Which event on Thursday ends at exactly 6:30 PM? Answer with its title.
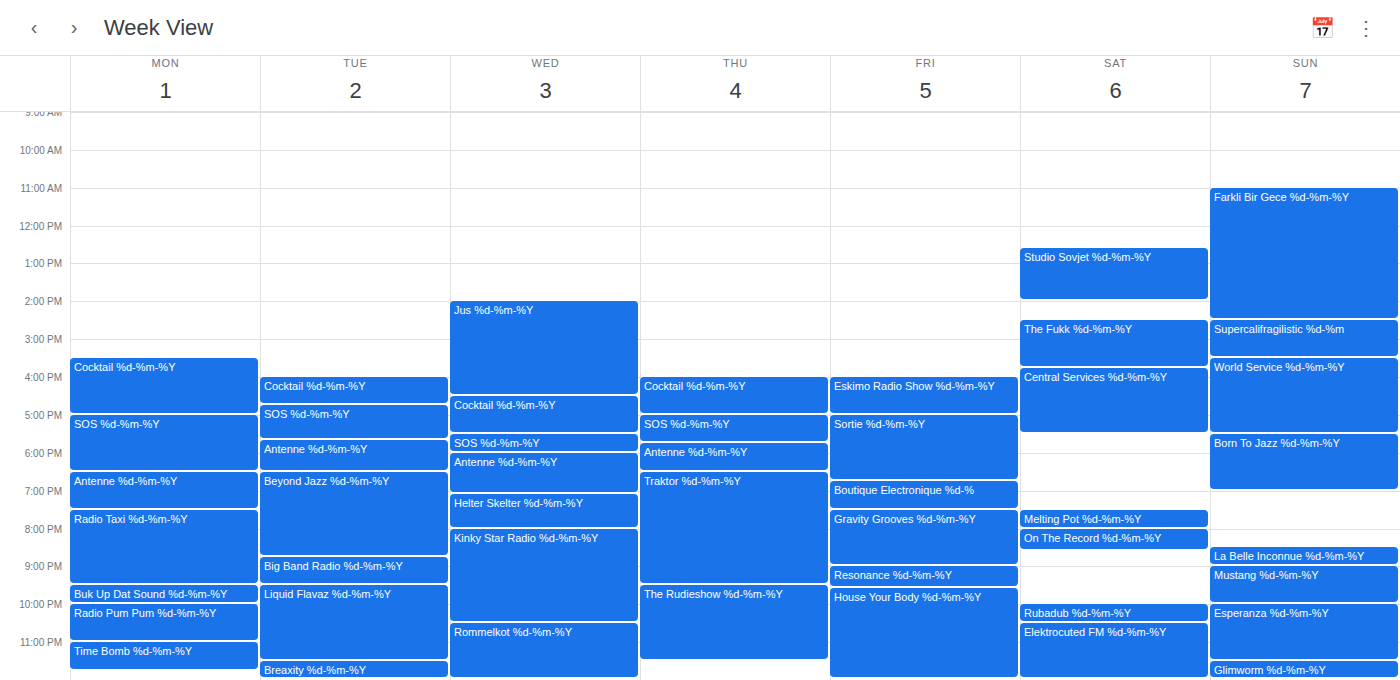
"Antenne %d-%m-%Y"